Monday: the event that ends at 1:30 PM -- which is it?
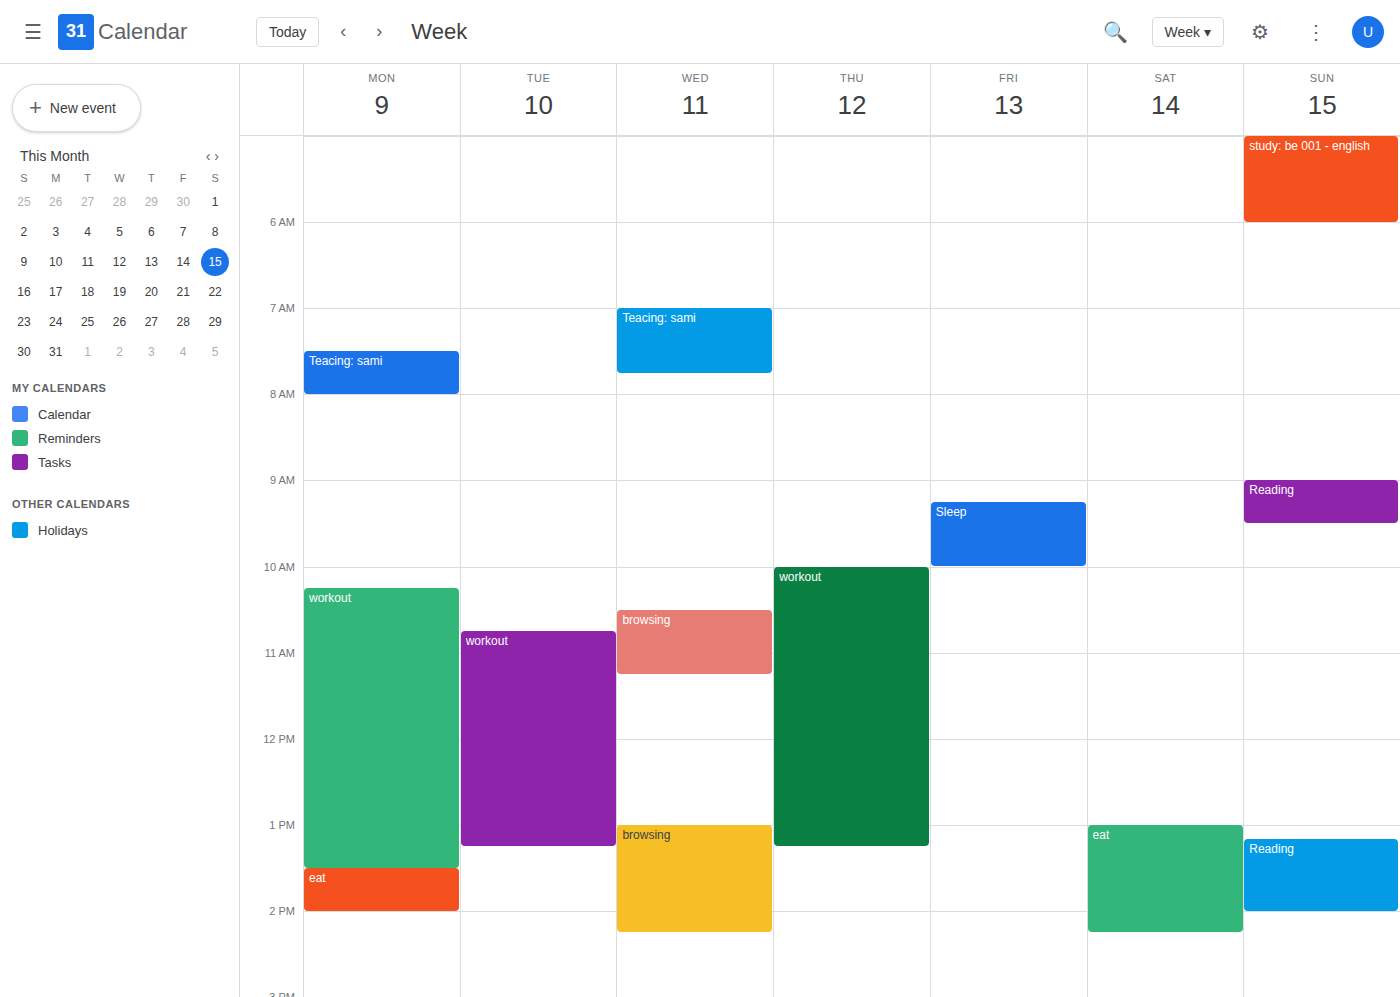
"workout"